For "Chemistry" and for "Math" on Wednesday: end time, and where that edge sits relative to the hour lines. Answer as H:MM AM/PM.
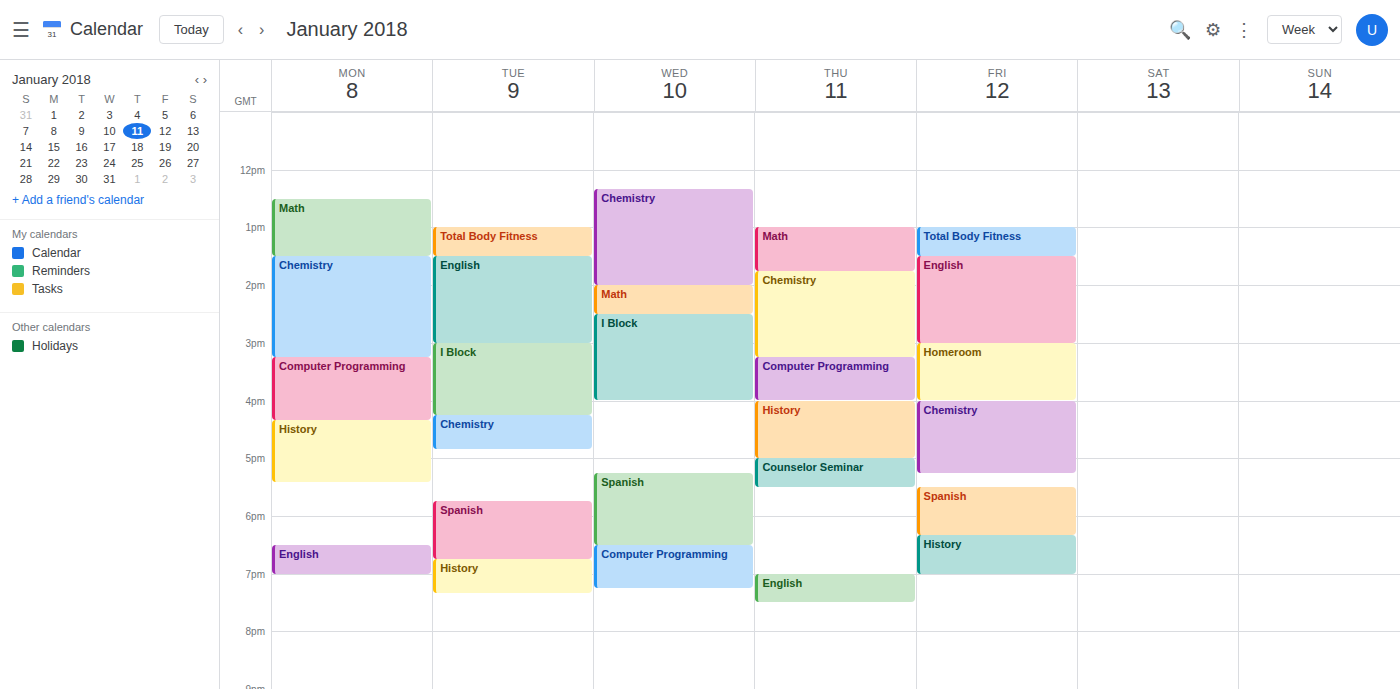
"Chemistry": 2:00 PM, exactly on the 2 PM line. "Math": 2:30 PM, halfway between the 2 PM and 3 PM lines.